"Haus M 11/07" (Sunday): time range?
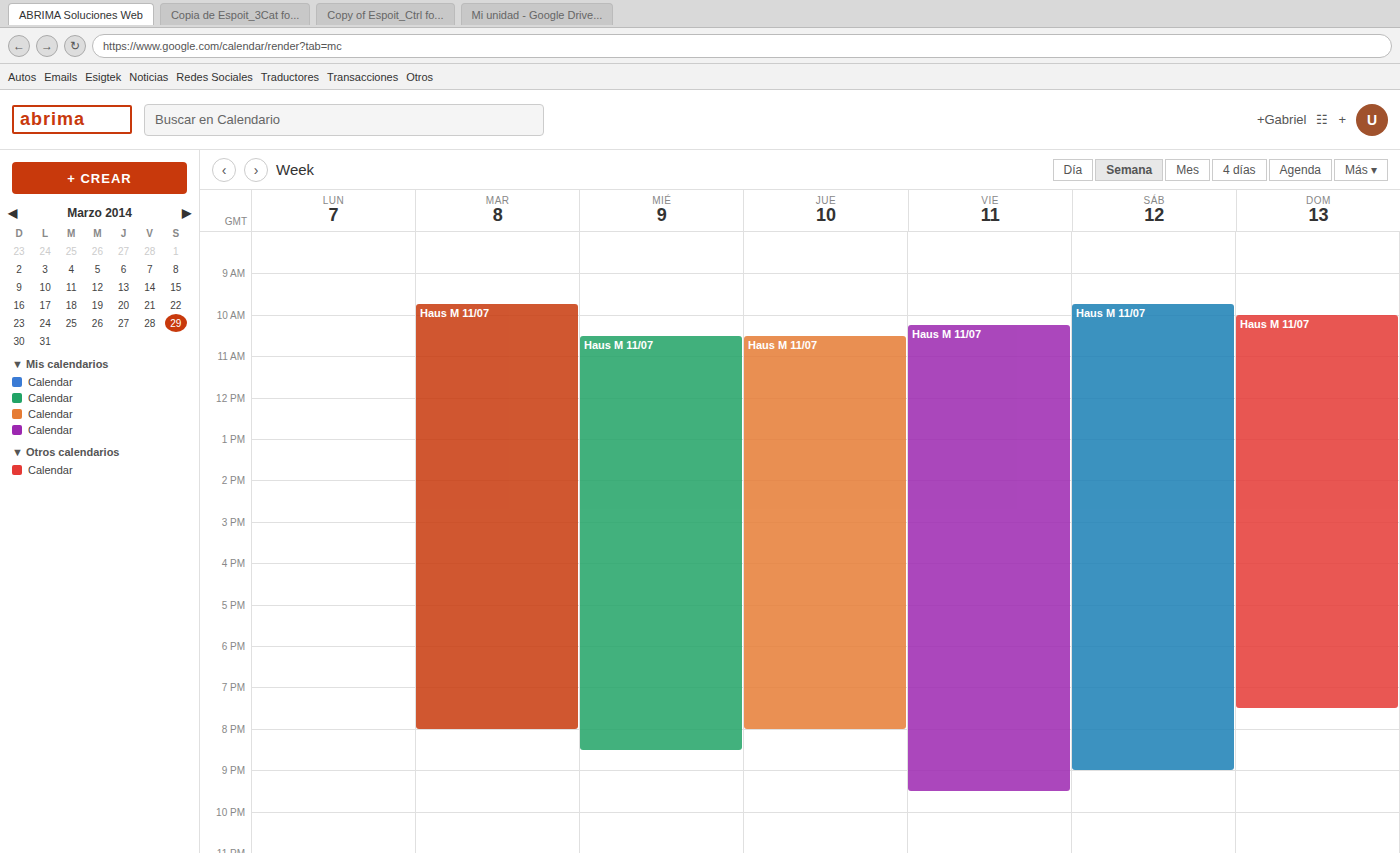
10:00 AM to 7:30 PM